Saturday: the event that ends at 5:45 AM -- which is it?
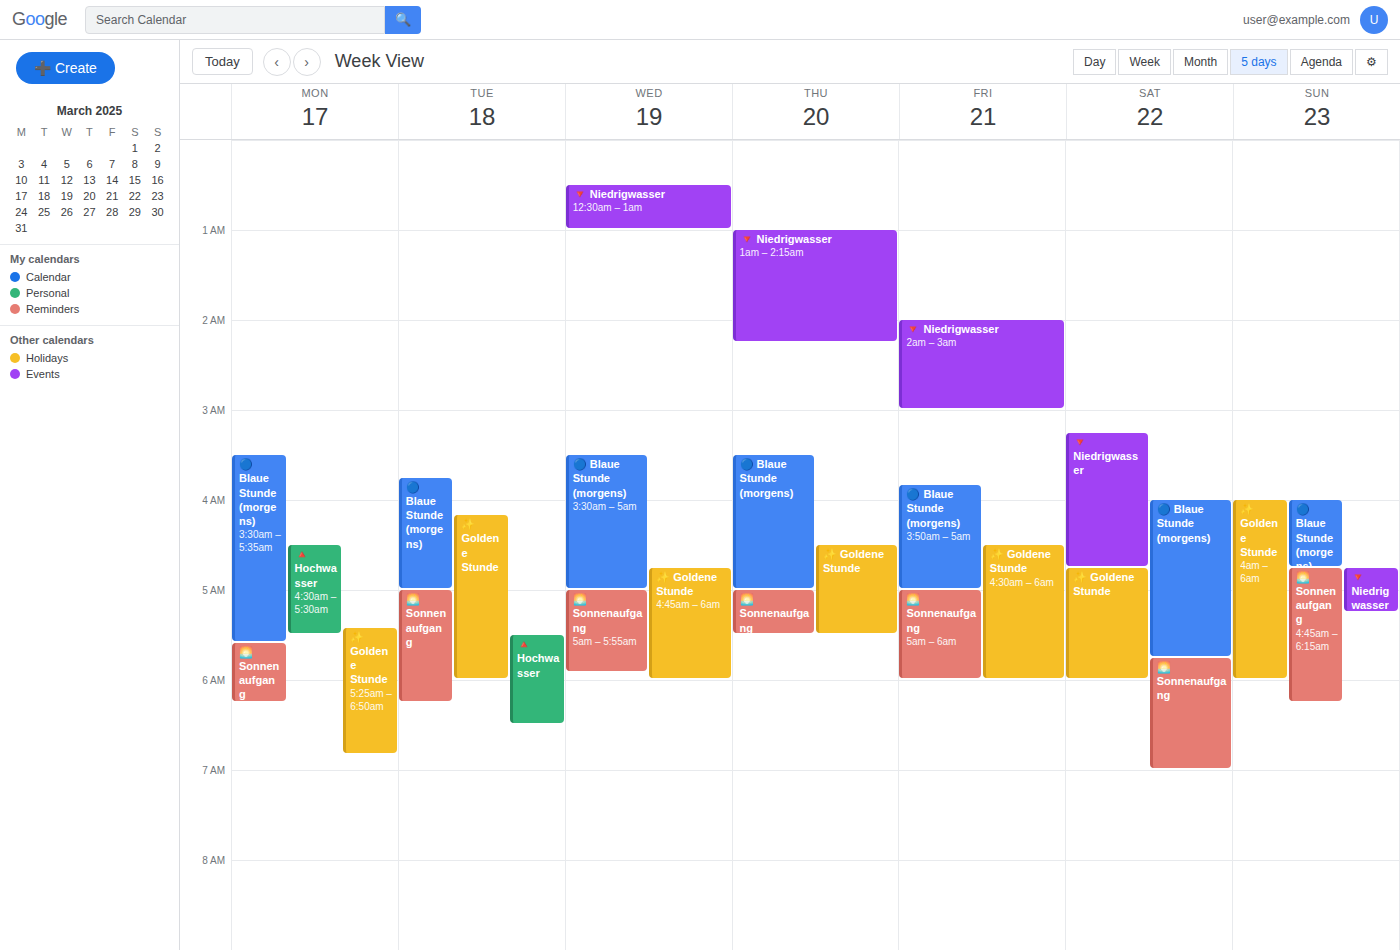
"🔵 Blaue Stunde (morgens)"